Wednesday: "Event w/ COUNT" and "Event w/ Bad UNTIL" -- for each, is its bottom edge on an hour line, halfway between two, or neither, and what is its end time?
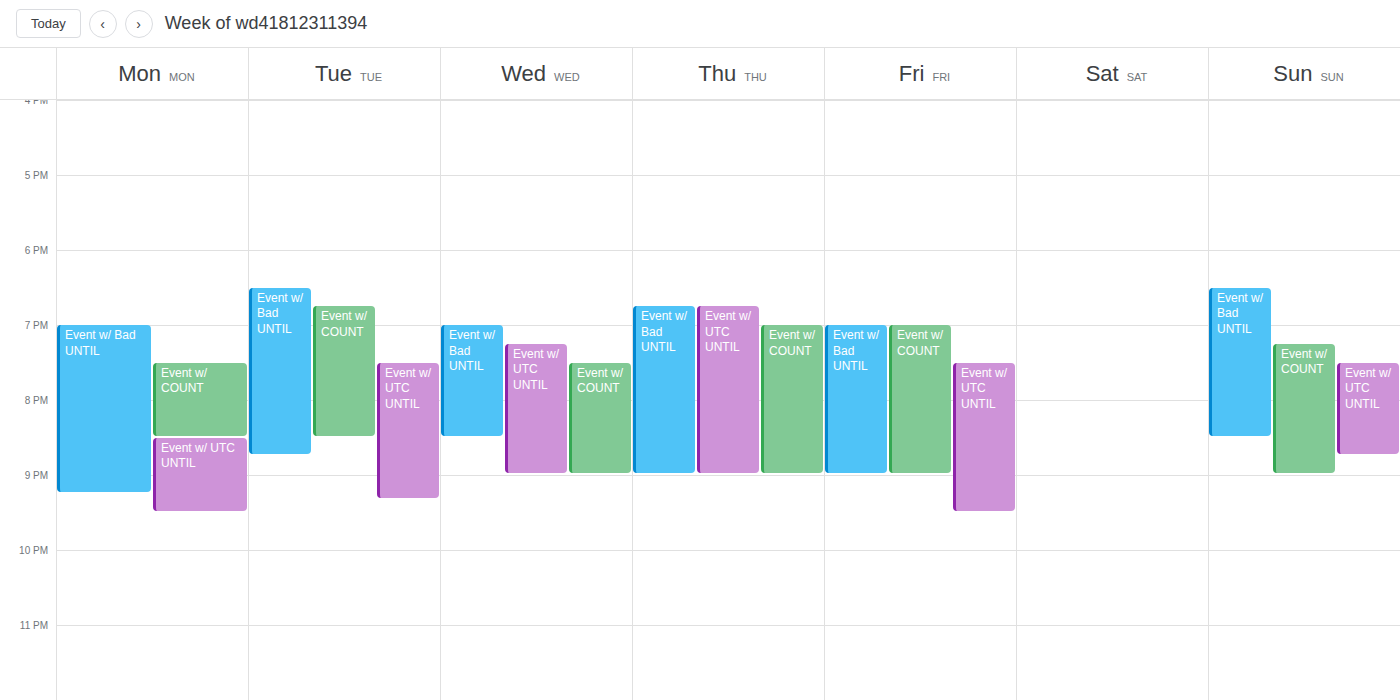
"Event w/ COUNT": 9:00 PM, exactly on the 9 PM line. "Event w/ Bad UNTIL": 8:30 PM, halfway between the 8 PM and 9 PM lines.